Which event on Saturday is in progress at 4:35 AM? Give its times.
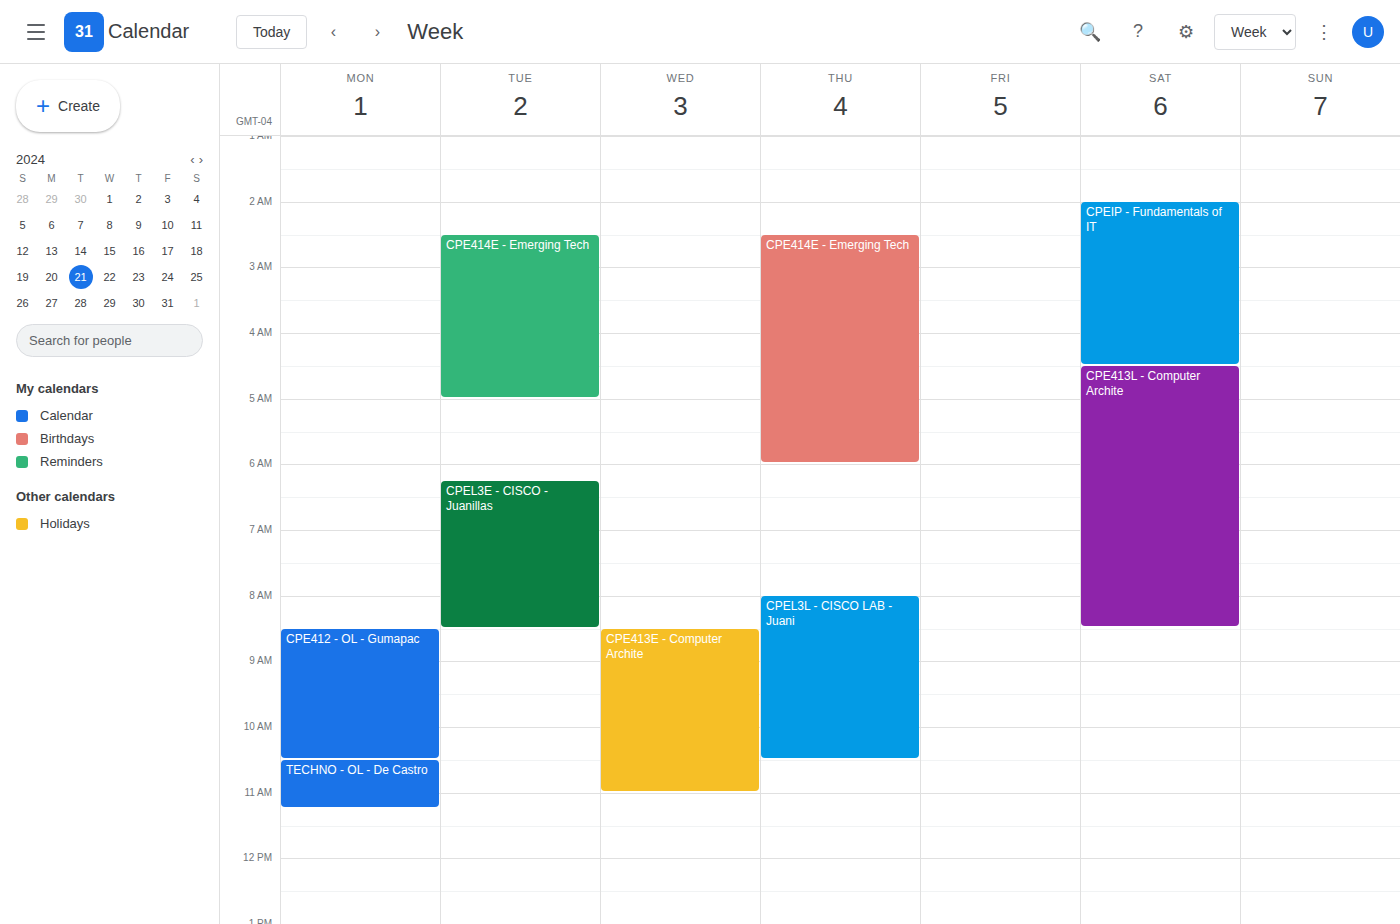
"CPE413L - Computer Archite", 4:30 AM to 8:30 AM